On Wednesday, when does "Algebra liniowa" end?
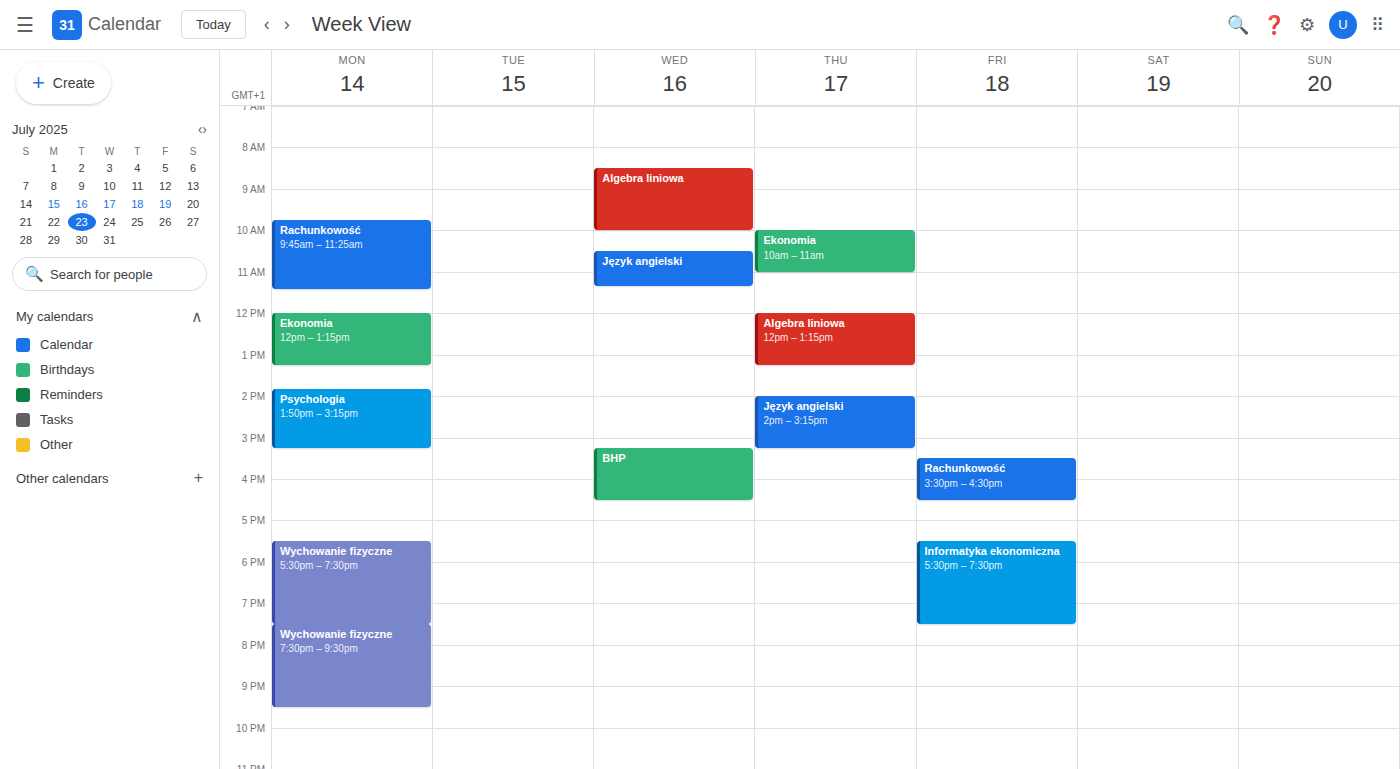
10:00 AM